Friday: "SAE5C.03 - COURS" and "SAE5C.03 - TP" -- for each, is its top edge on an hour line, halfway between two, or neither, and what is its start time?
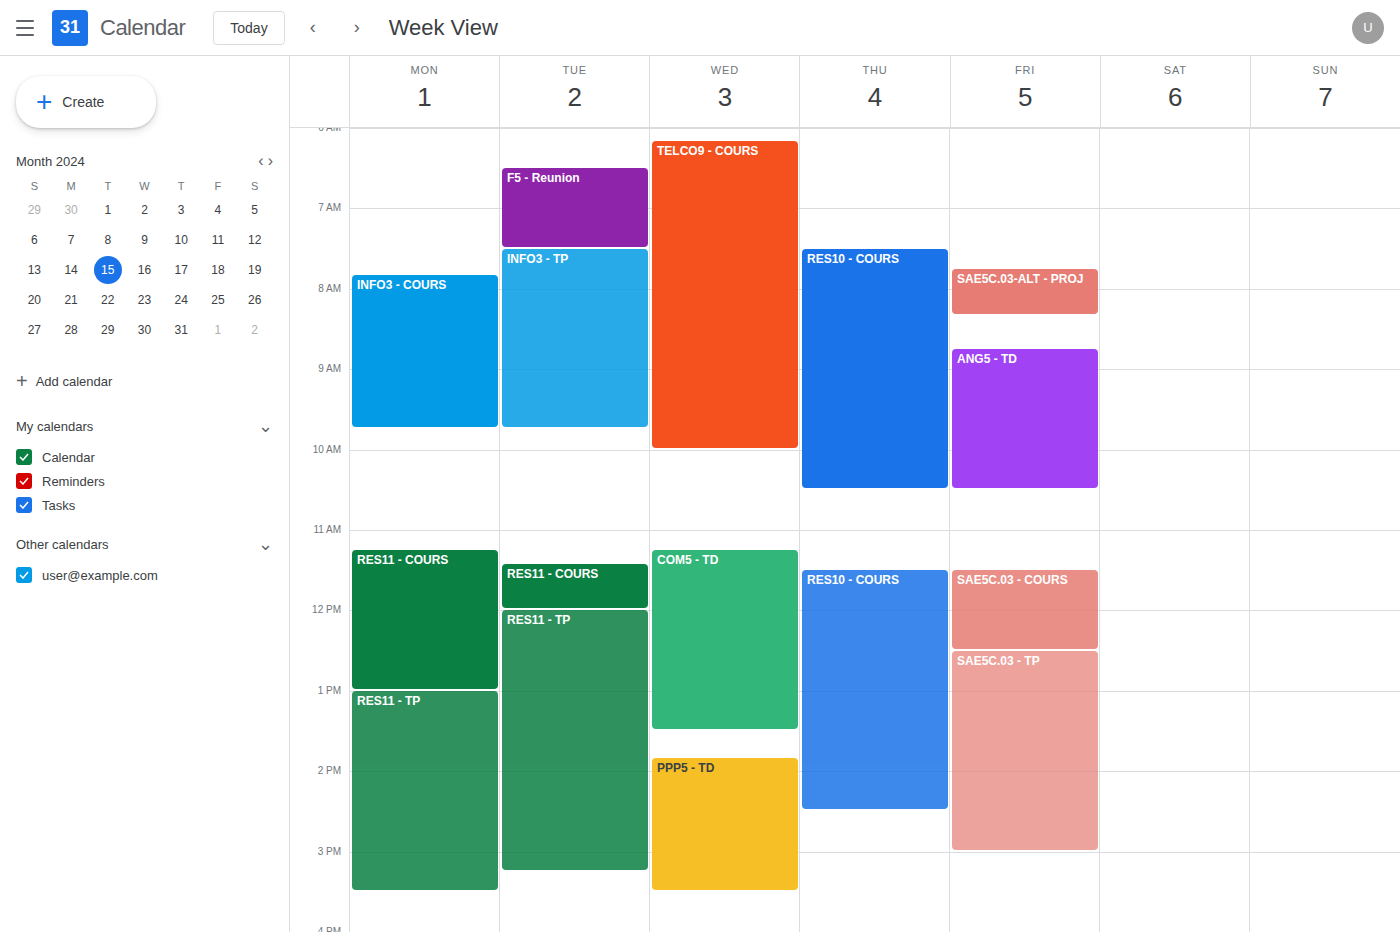
"SAE5C.03 - COURS": 11:30 AM, halfway between the 11 AM and 12 PM lines. "SAE5C.03 - TP": 12:30 PM, halfway between the 12 PM and 1 PM lines.